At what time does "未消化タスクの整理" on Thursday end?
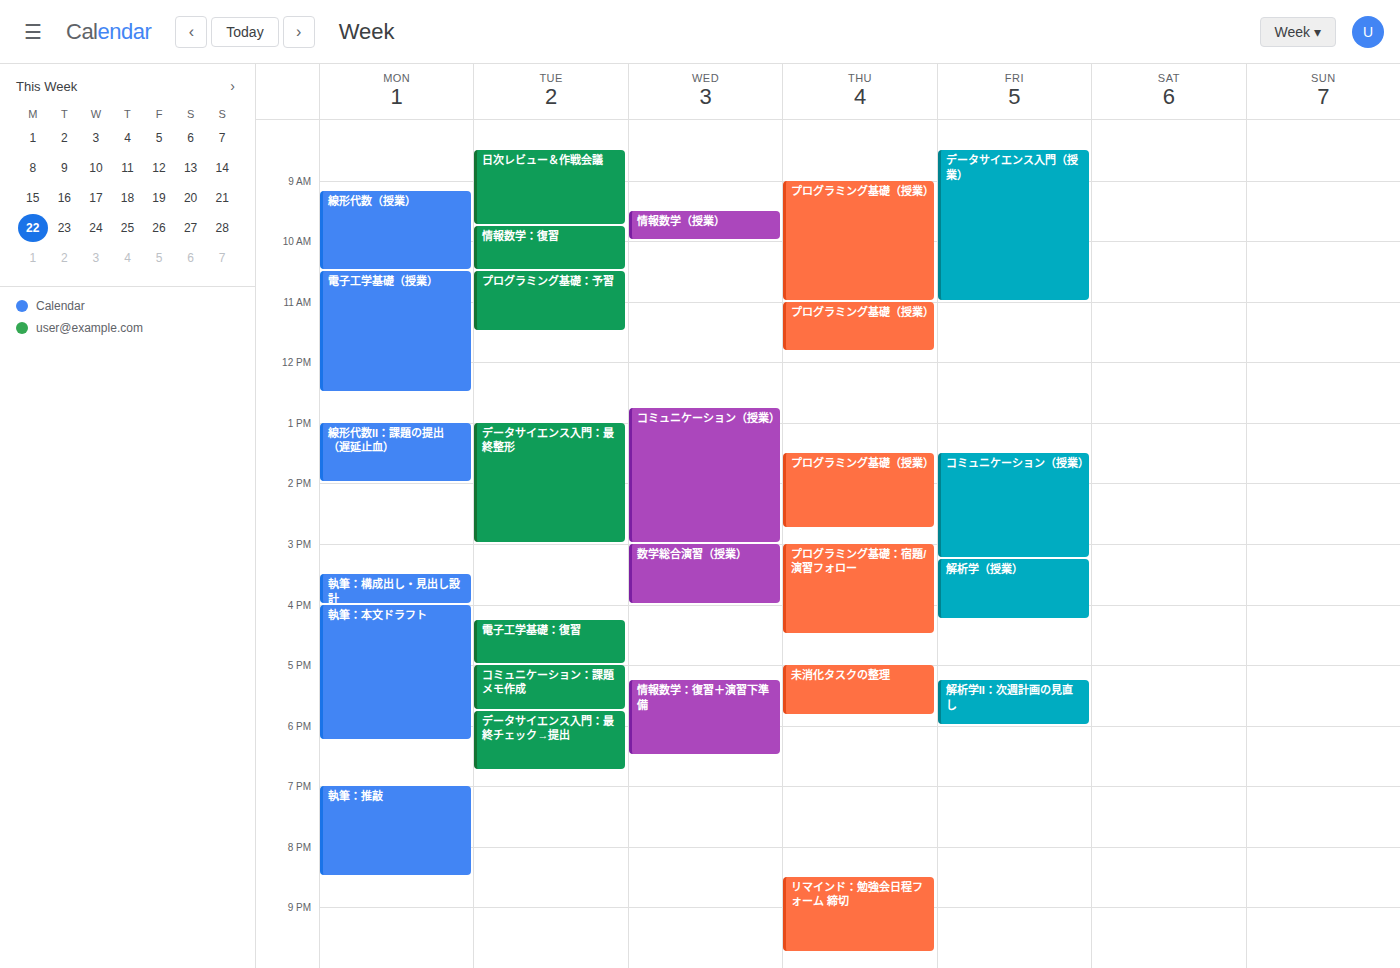
5:50 PM